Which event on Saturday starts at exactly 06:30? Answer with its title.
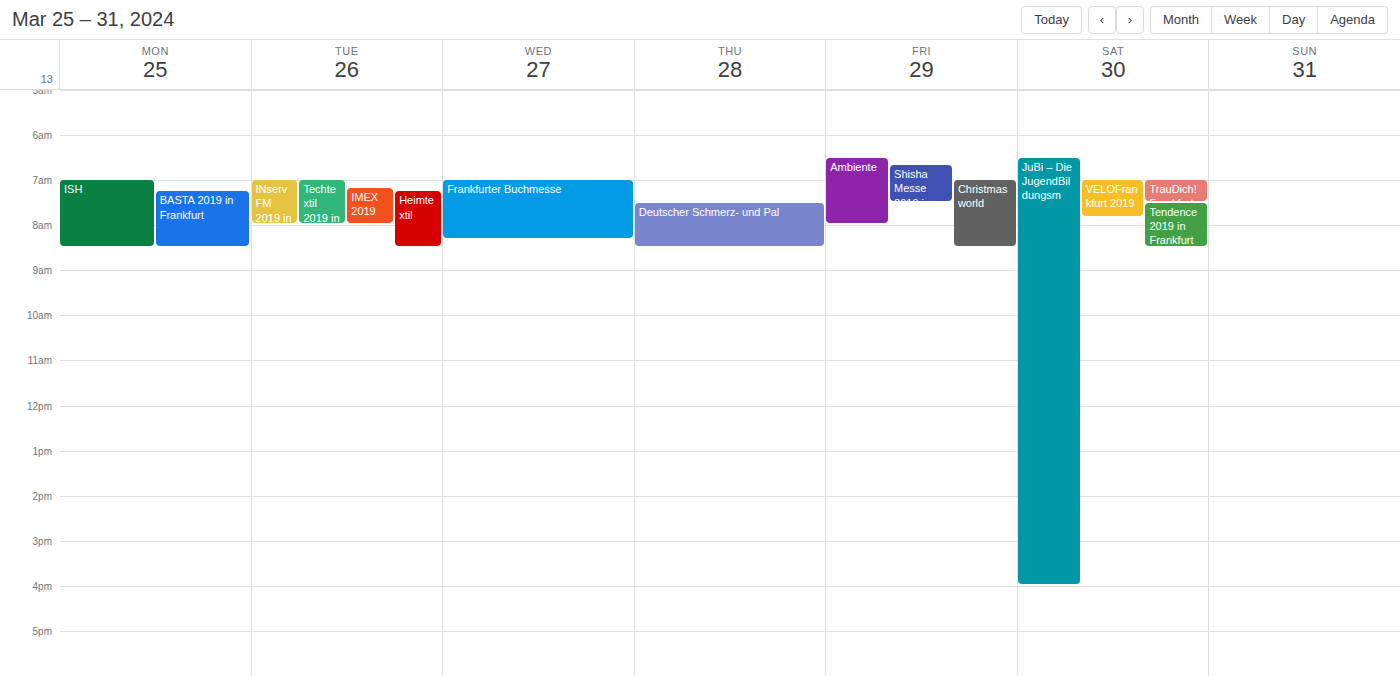
"JuBi – Die JugendBildungsm"